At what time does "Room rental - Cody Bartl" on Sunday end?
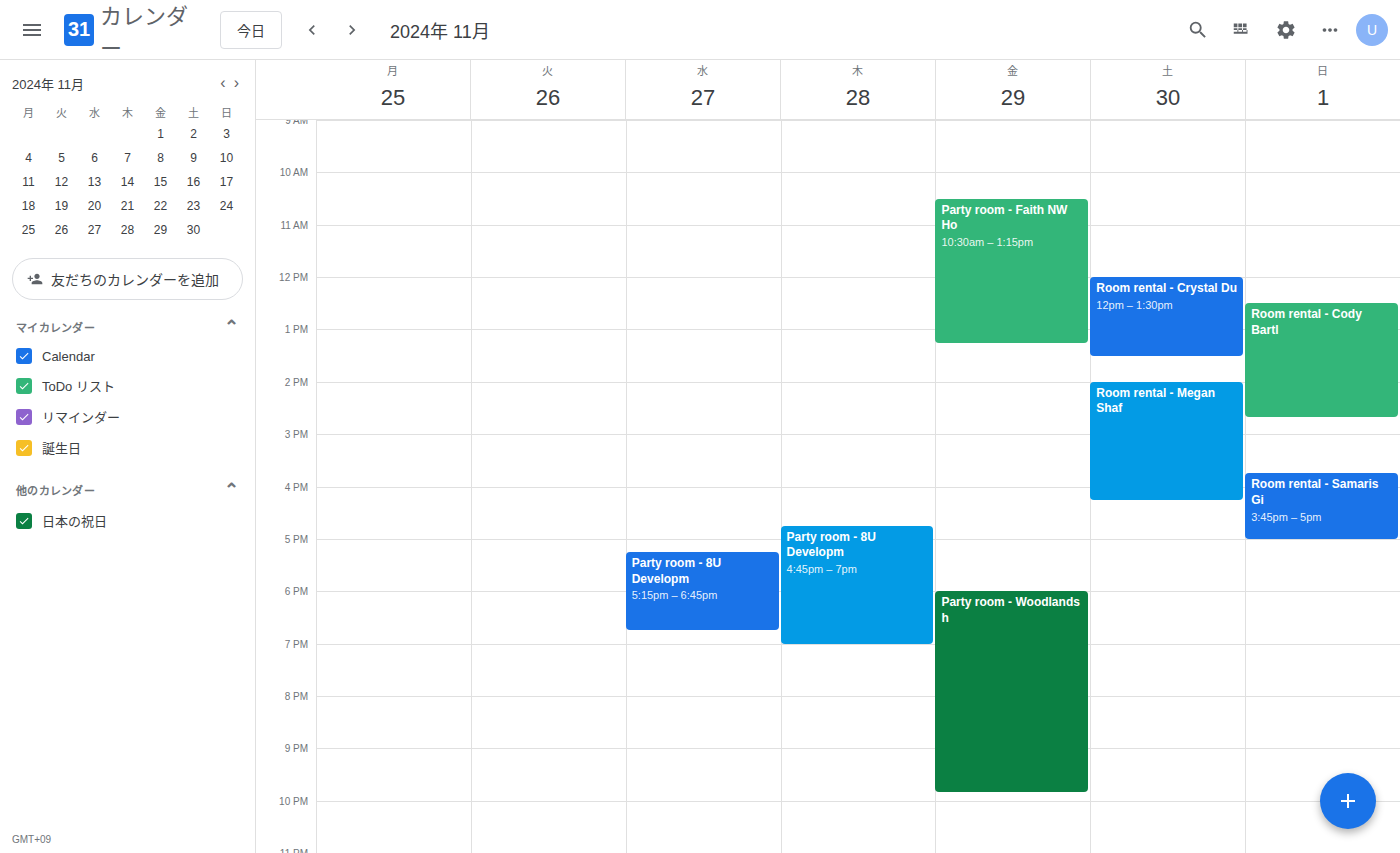
14:40